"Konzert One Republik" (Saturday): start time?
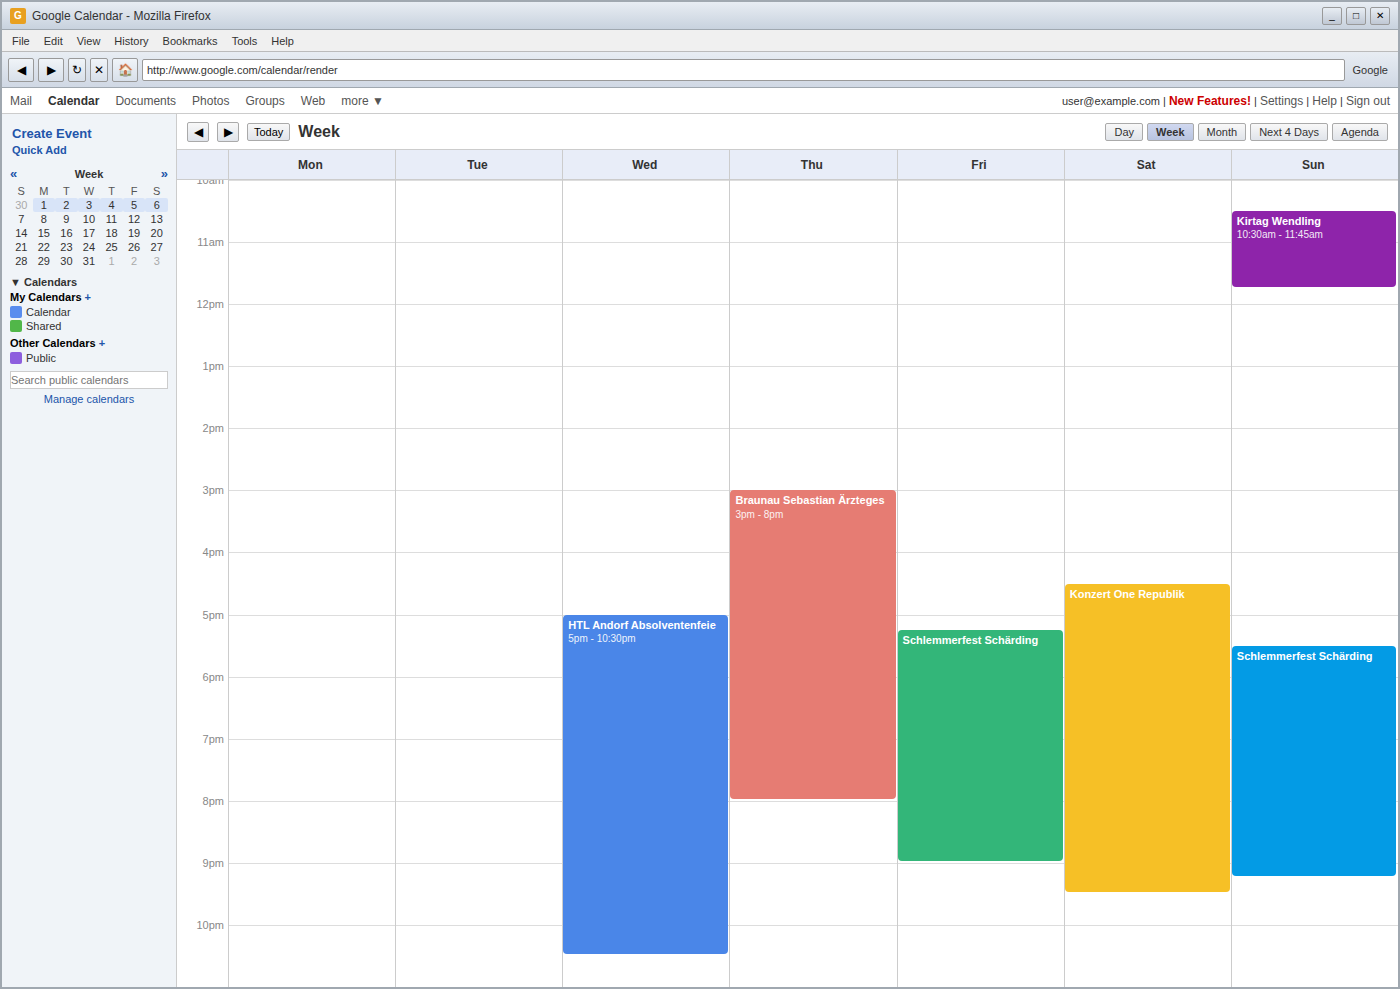
4:30 PM